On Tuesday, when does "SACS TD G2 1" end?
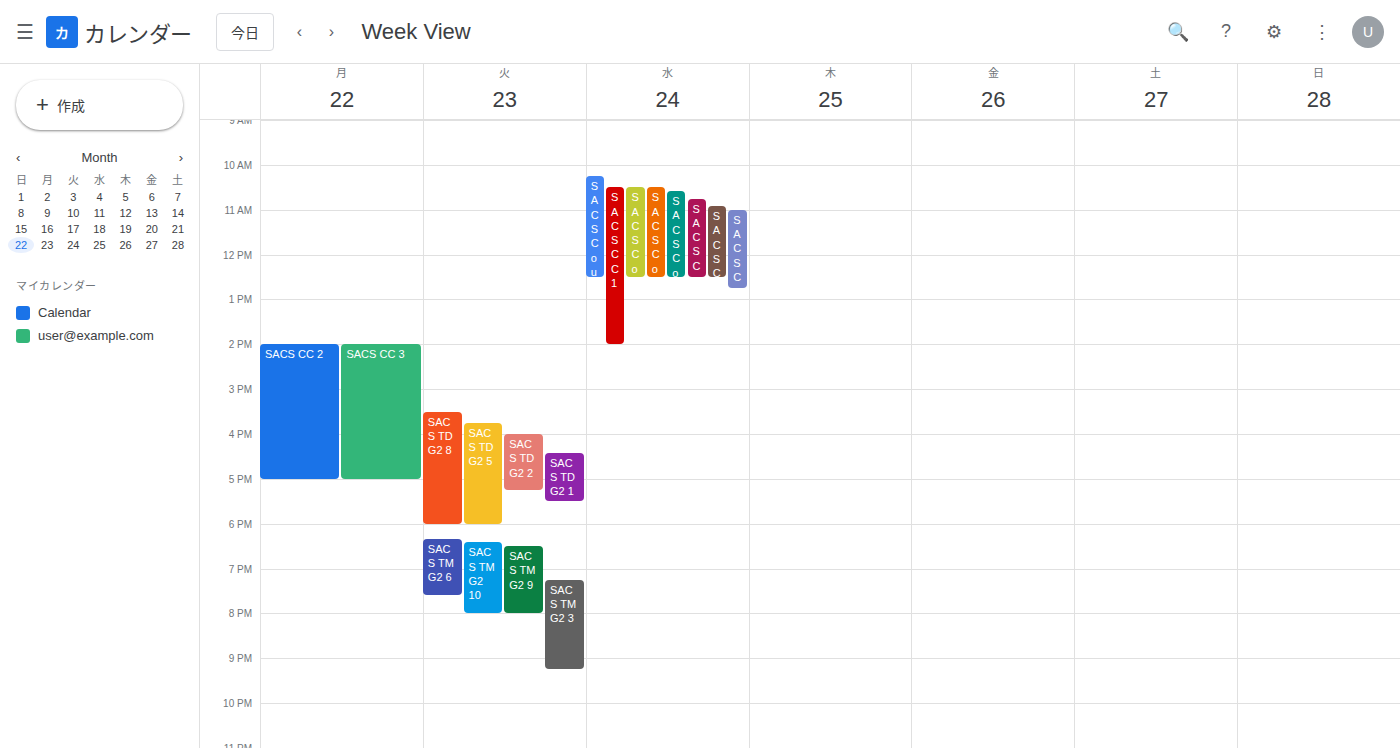
5:30 PM